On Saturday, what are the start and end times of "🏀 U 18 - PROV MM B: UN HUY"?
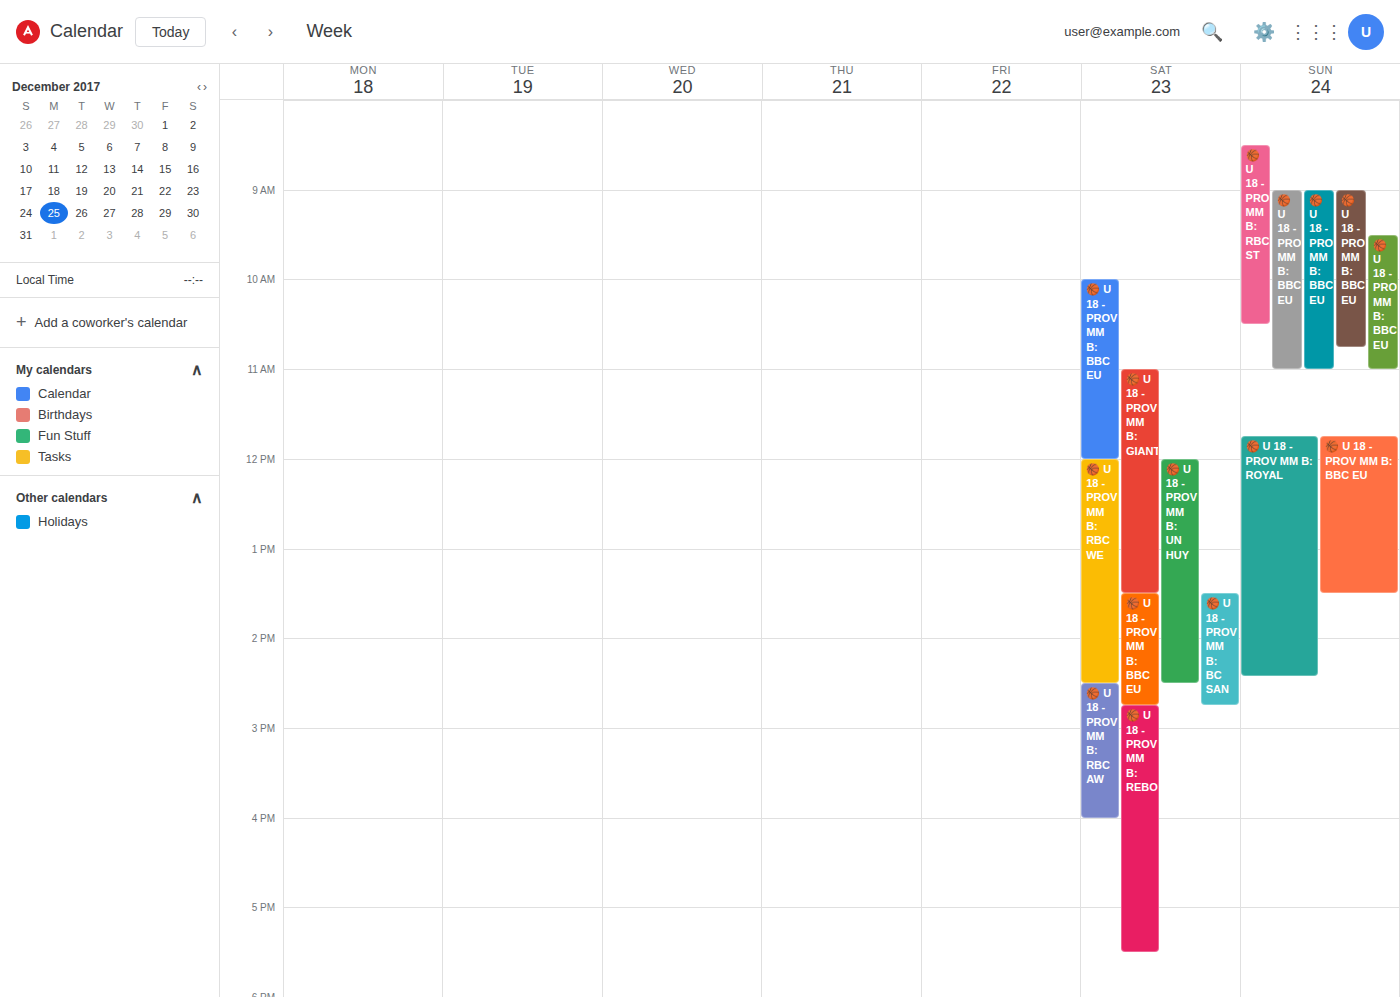
12:00 PM to 2:30 PM